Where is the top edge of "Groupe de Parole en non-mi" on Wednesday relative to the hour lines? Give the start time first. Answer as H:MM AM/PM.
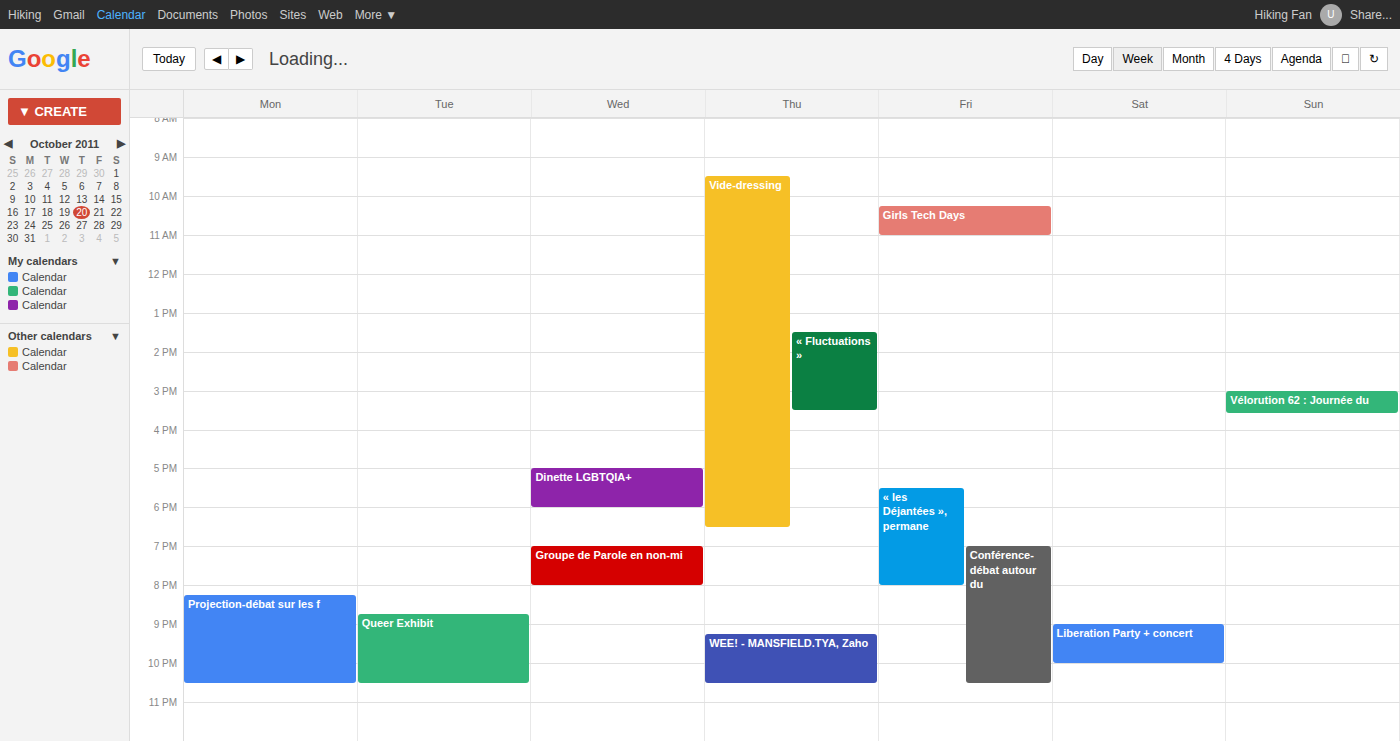
7:00 PM -- exactly on the 7 PM line.